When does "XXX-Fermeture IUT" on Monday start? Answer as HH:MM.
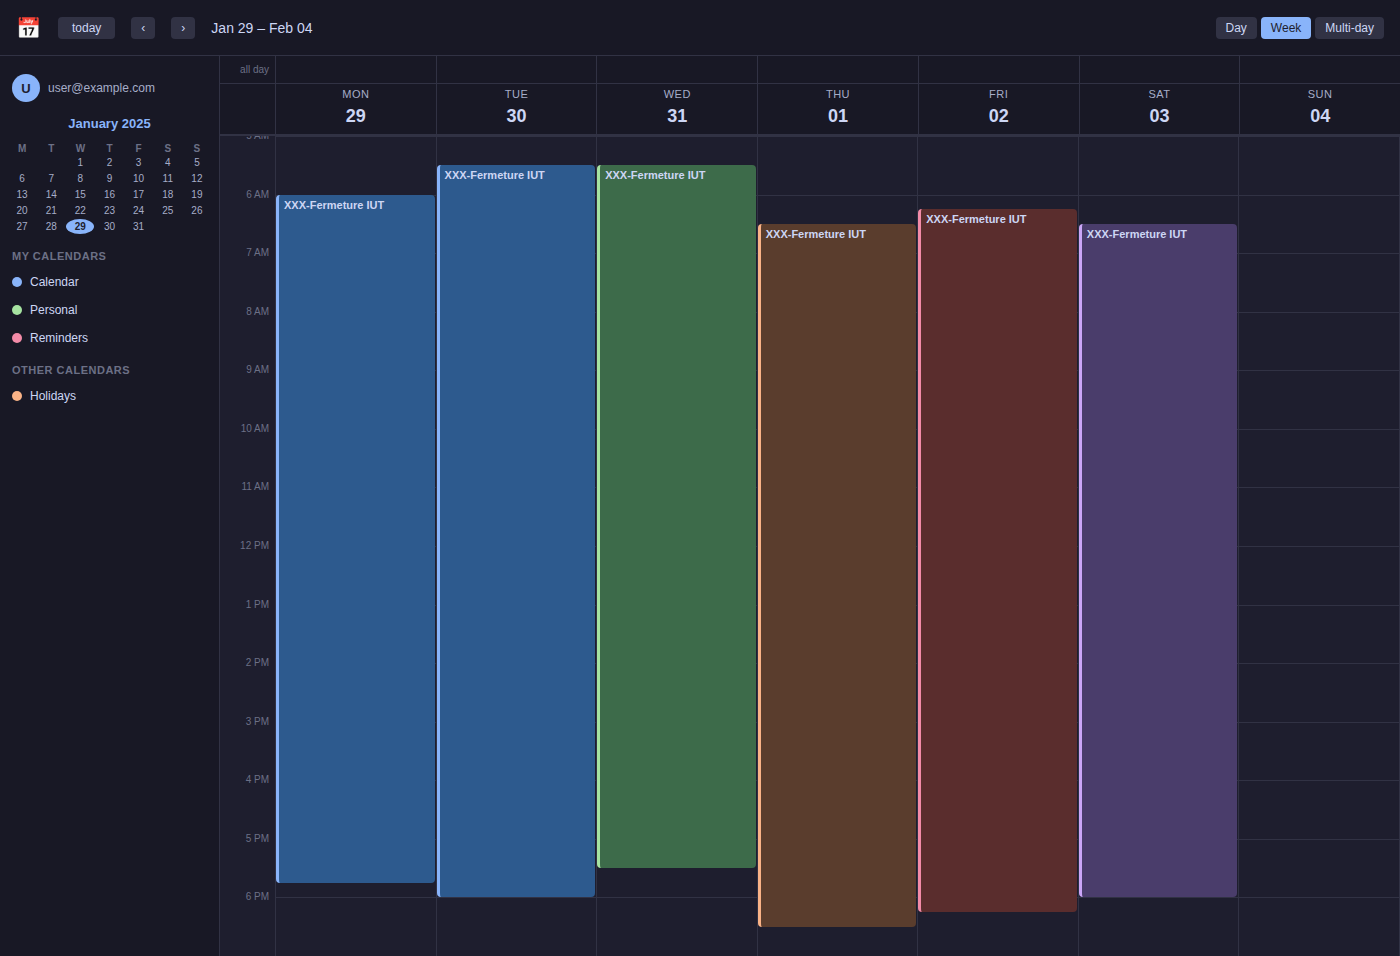
06:00